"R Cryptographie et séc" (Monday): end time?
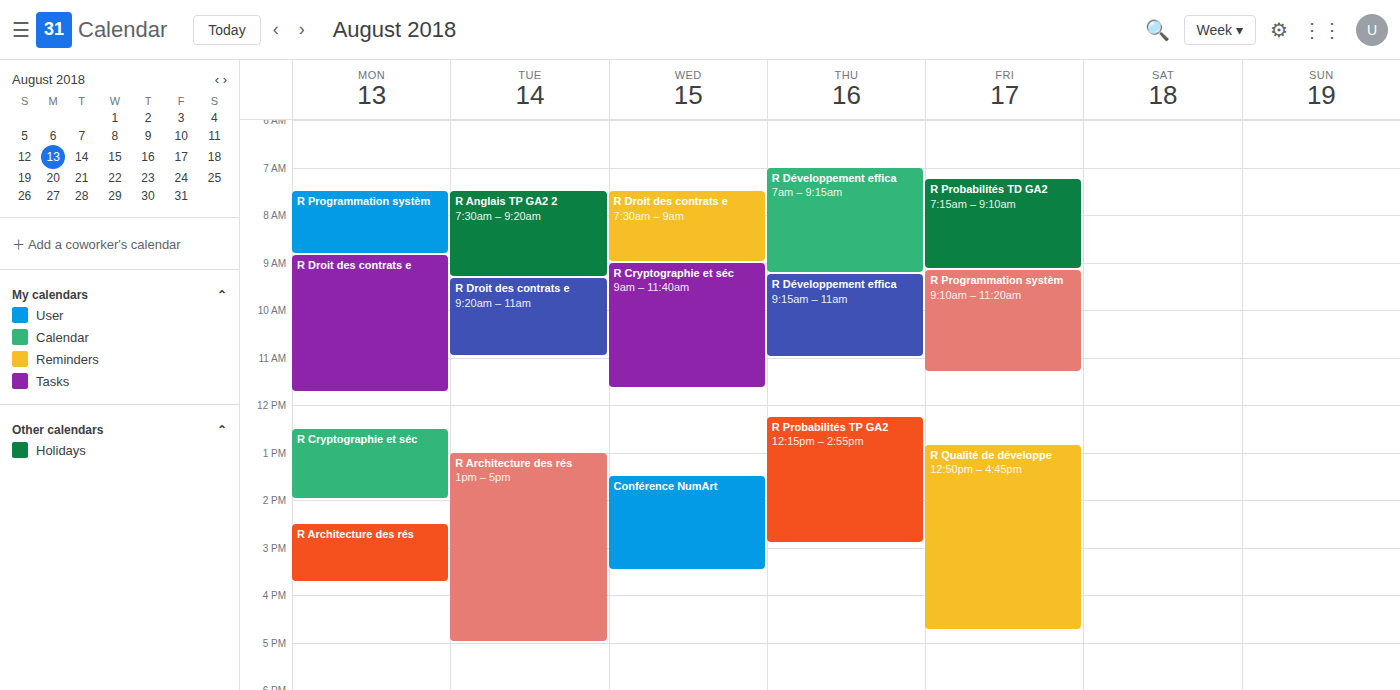
2:00 PM